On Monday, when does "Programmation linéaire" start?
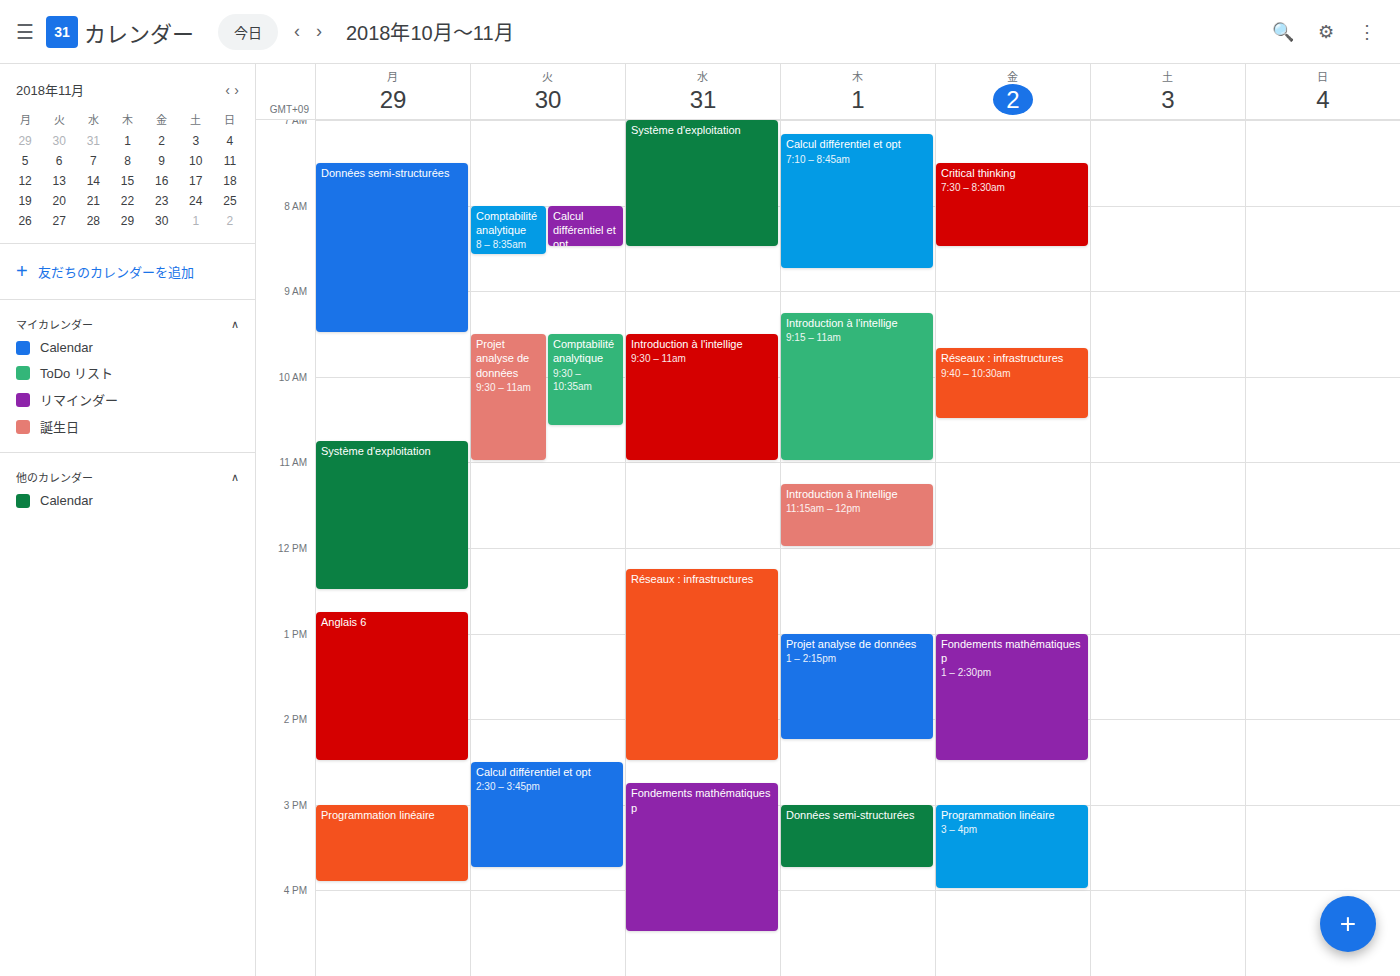
3:00 PM